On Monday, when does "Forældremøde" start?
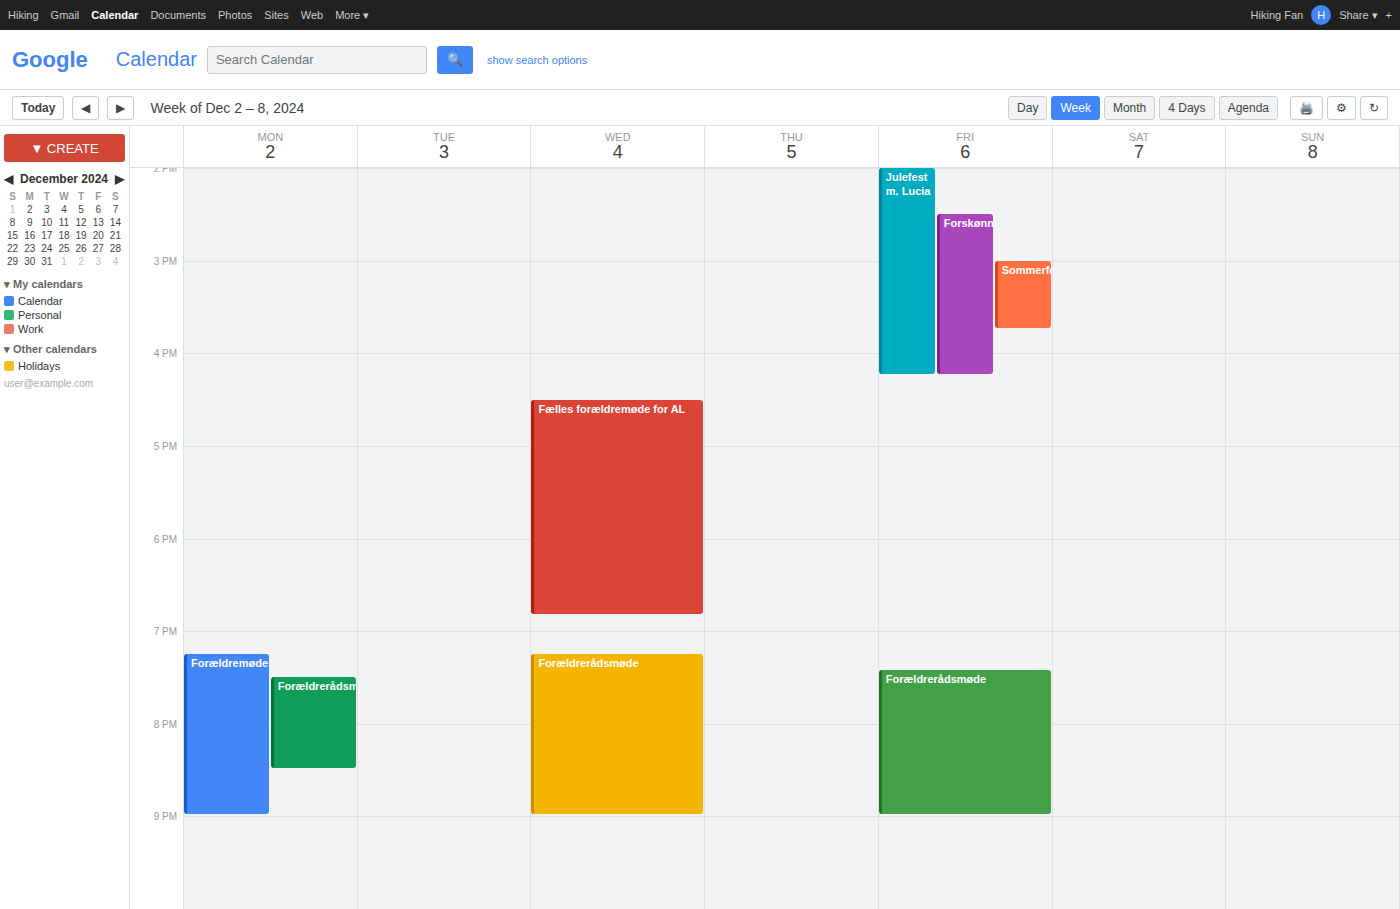
7:15 PM